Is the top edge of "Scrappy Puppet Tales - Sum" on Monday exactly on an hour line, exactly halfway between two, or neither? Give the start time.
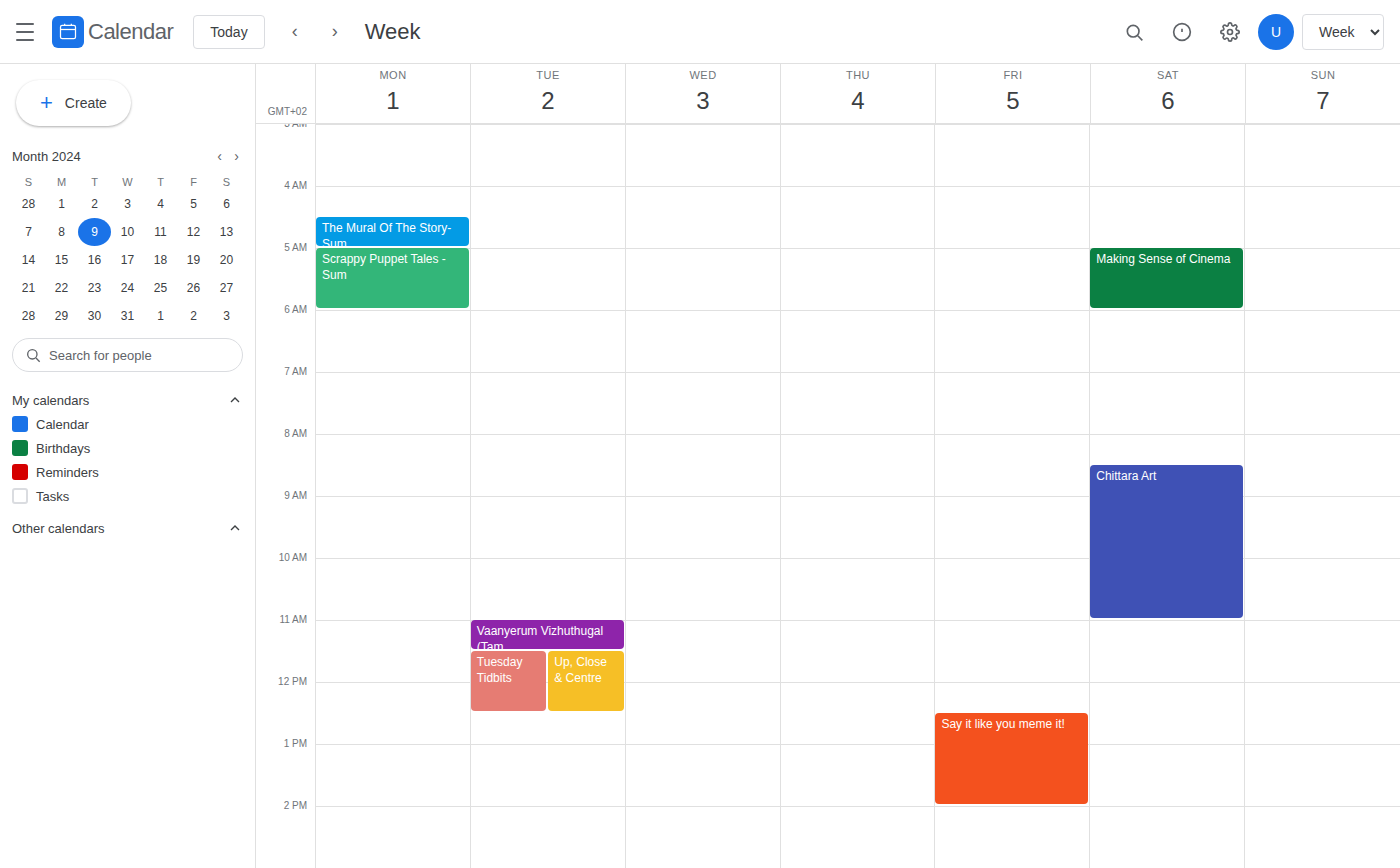
05:00 -- exactly on the 05:00 line.